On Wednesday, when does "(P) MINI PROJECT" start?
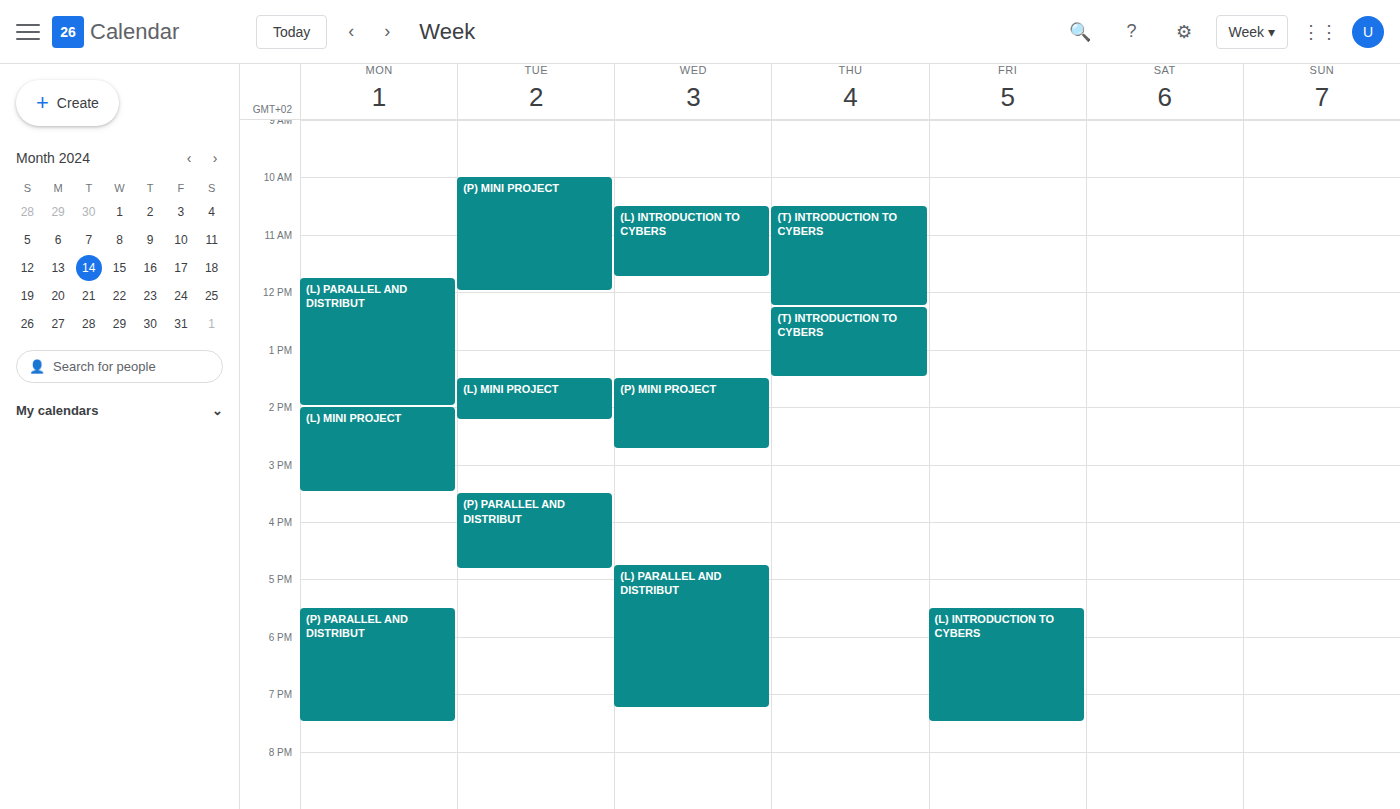
1:30 PM